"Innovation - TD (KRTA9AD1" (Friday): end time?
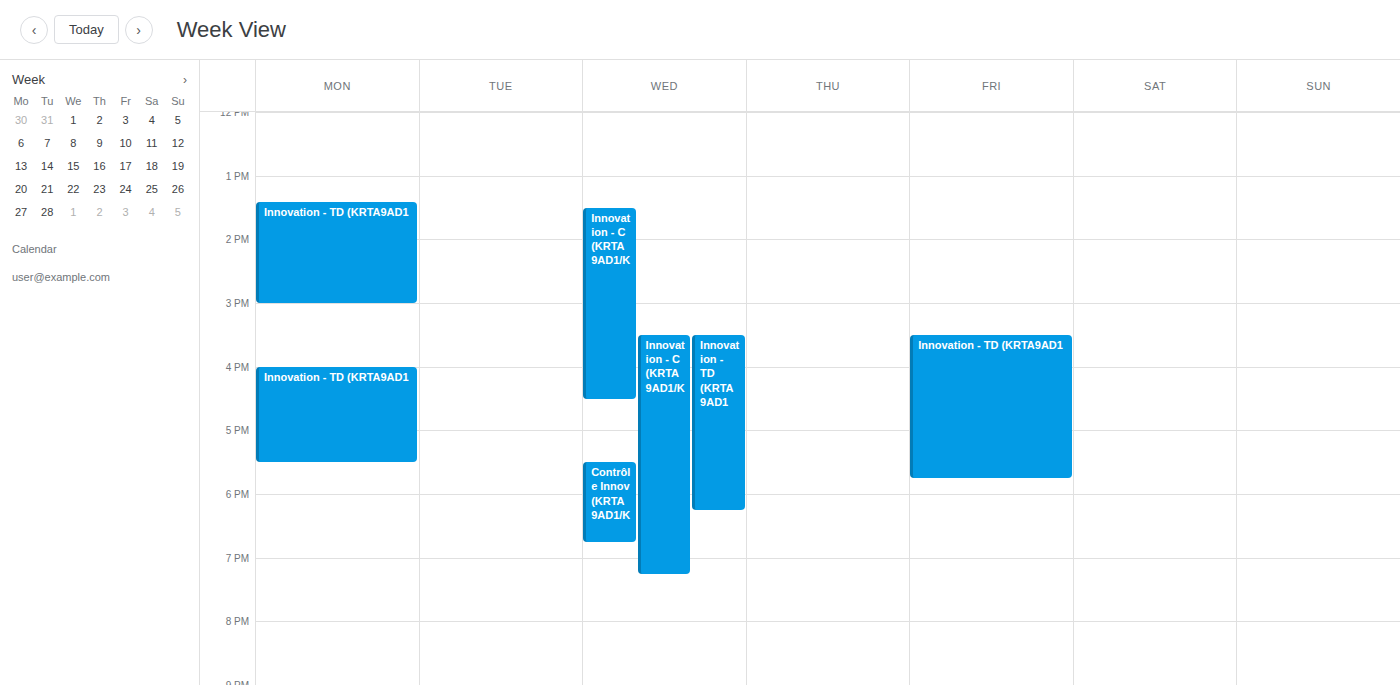
5:45 PM